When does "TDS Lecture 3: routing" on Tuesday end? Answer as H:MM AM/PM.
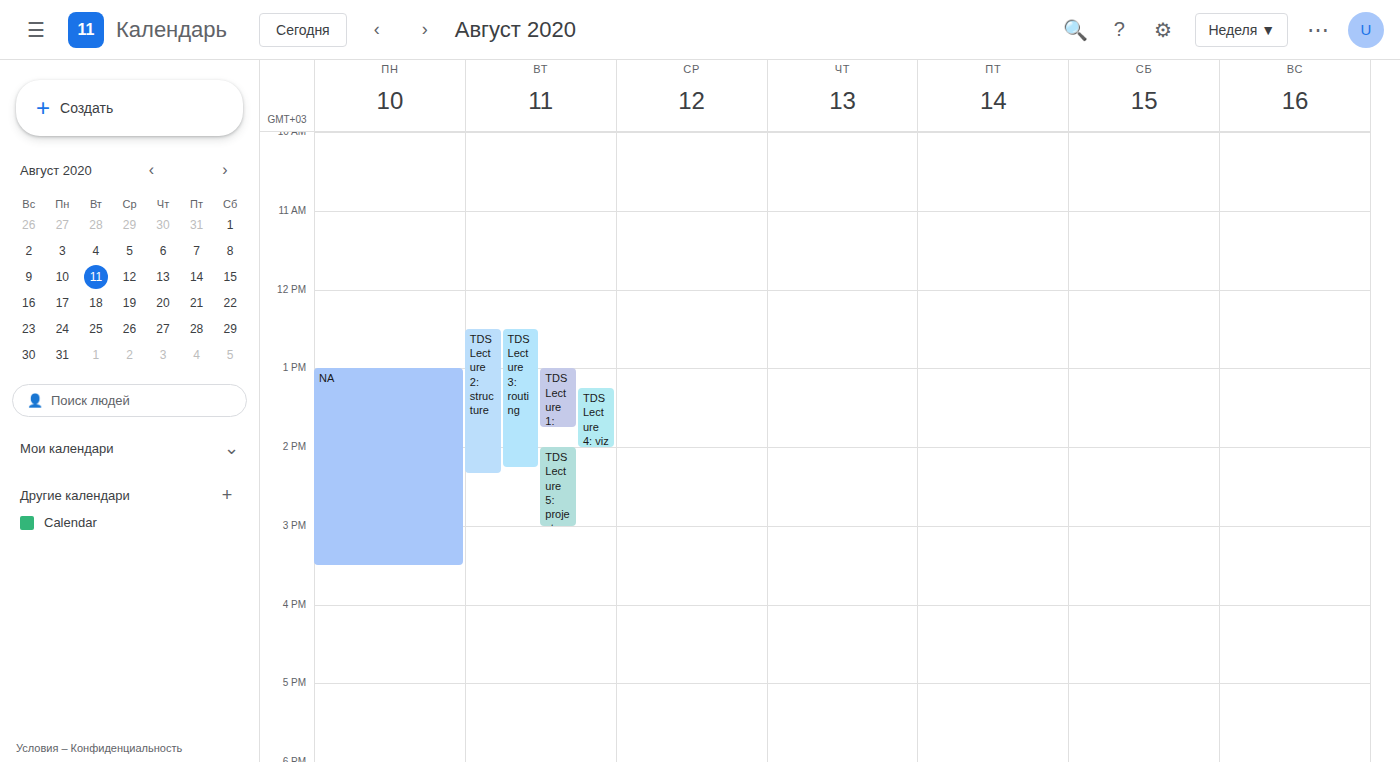
2:15 PM